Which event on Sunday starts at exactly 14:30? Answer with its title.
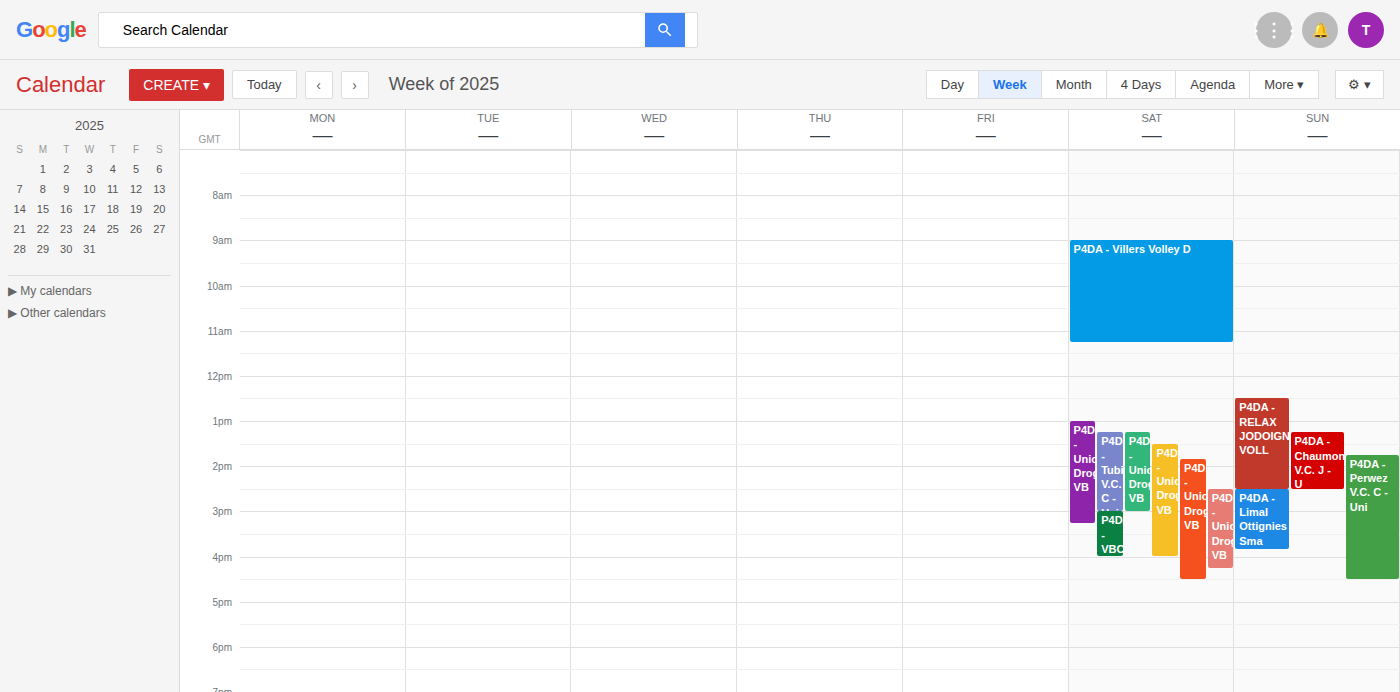
"P4DA - Limal Ottignies Sma"